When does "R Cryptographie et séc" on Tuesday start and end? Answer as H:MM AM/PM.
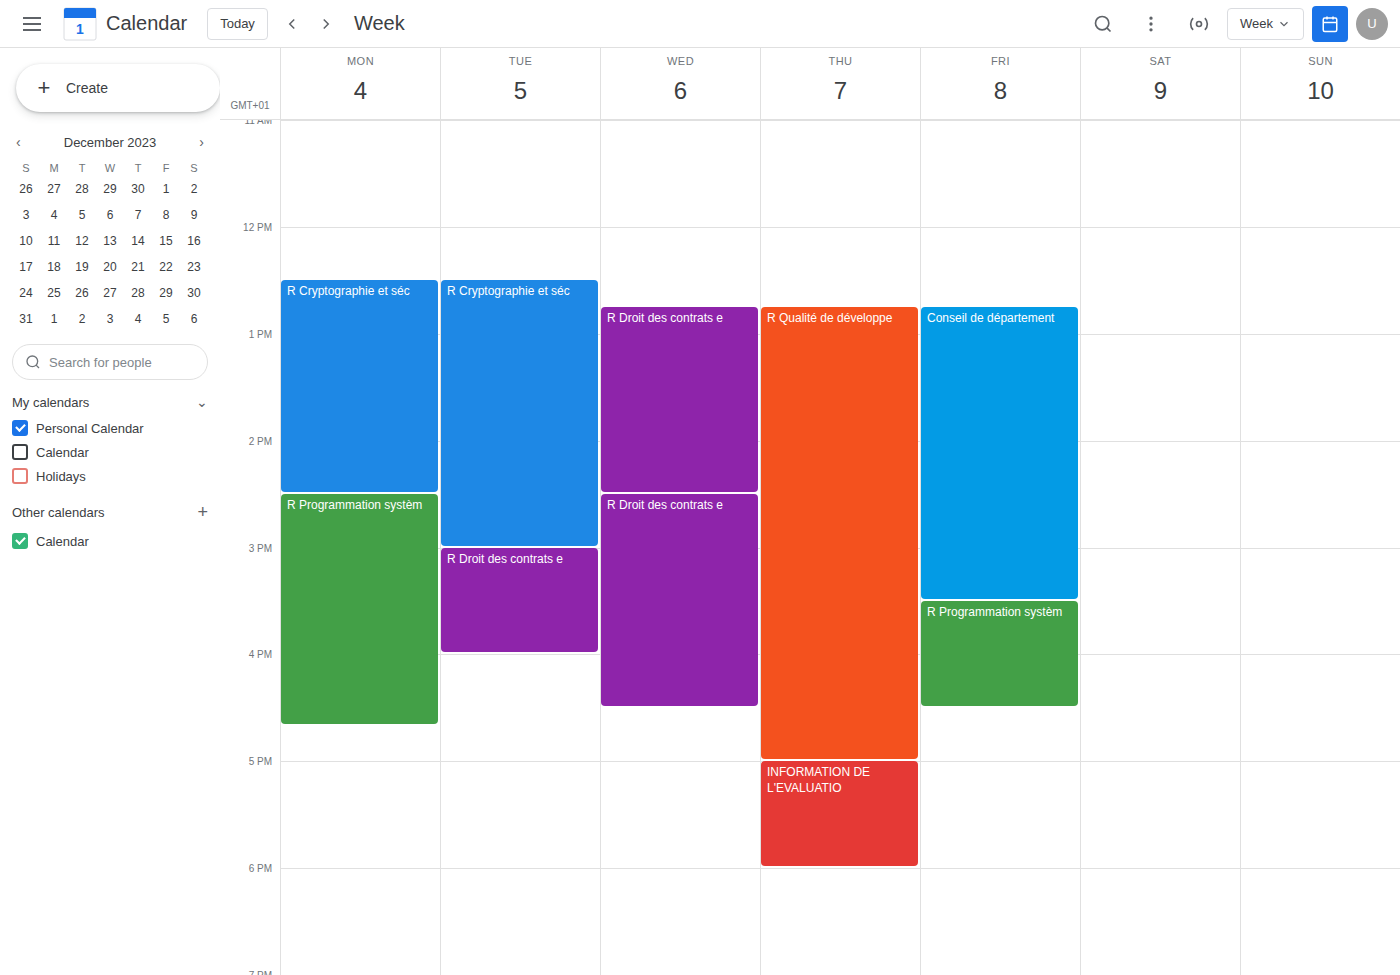
12:30 PM to 3:00 PM